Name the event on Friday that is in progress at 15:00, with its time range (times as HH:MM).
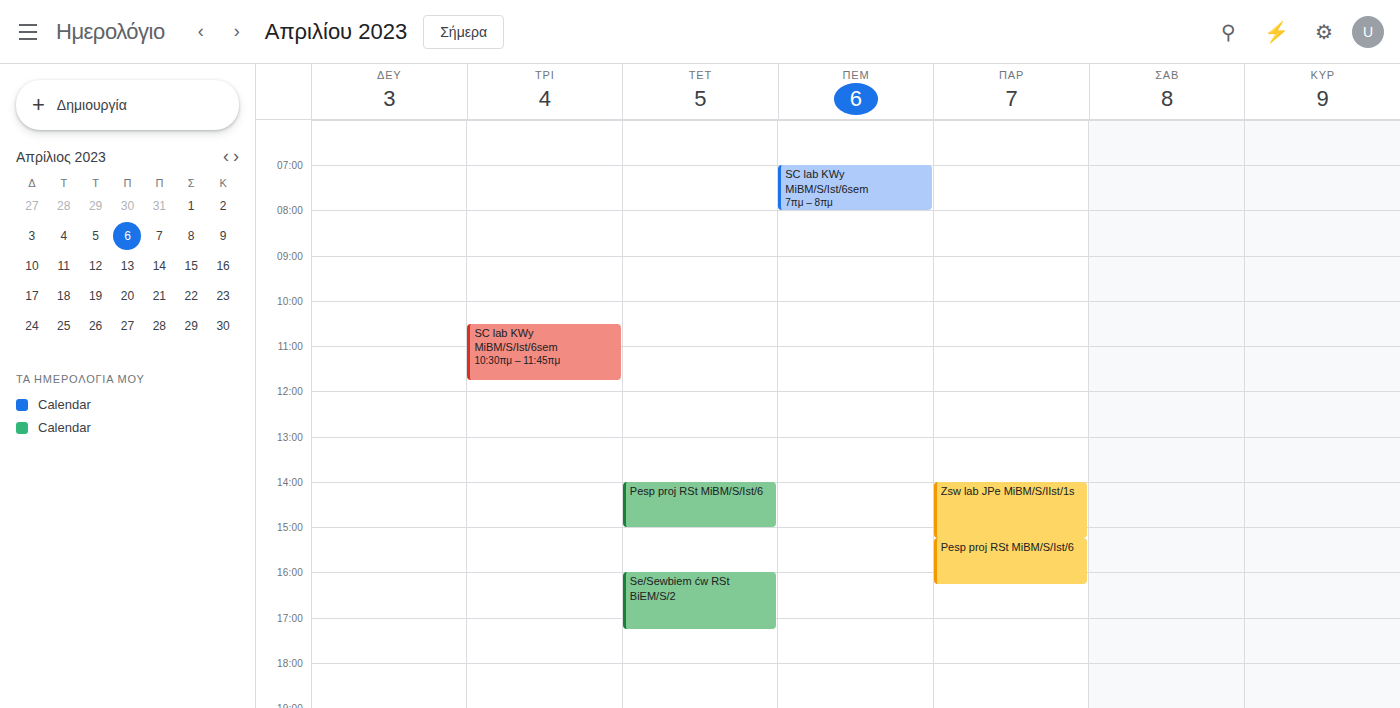
"Zsw lab JPe MiBM/S/IIst/1s", 14:00 to 15:15